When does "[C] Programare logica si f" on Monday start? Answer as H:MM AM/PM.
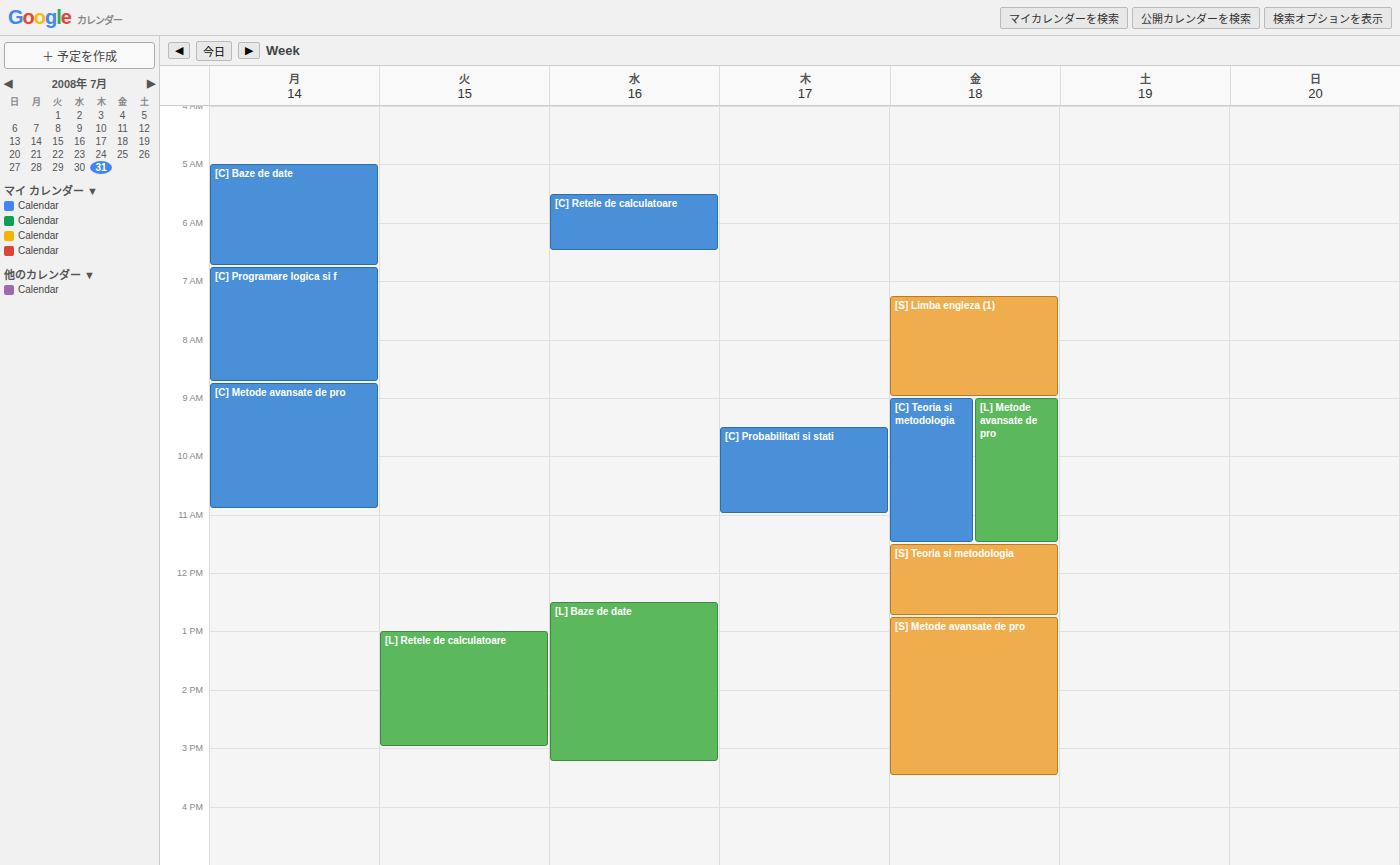
6:45 AM